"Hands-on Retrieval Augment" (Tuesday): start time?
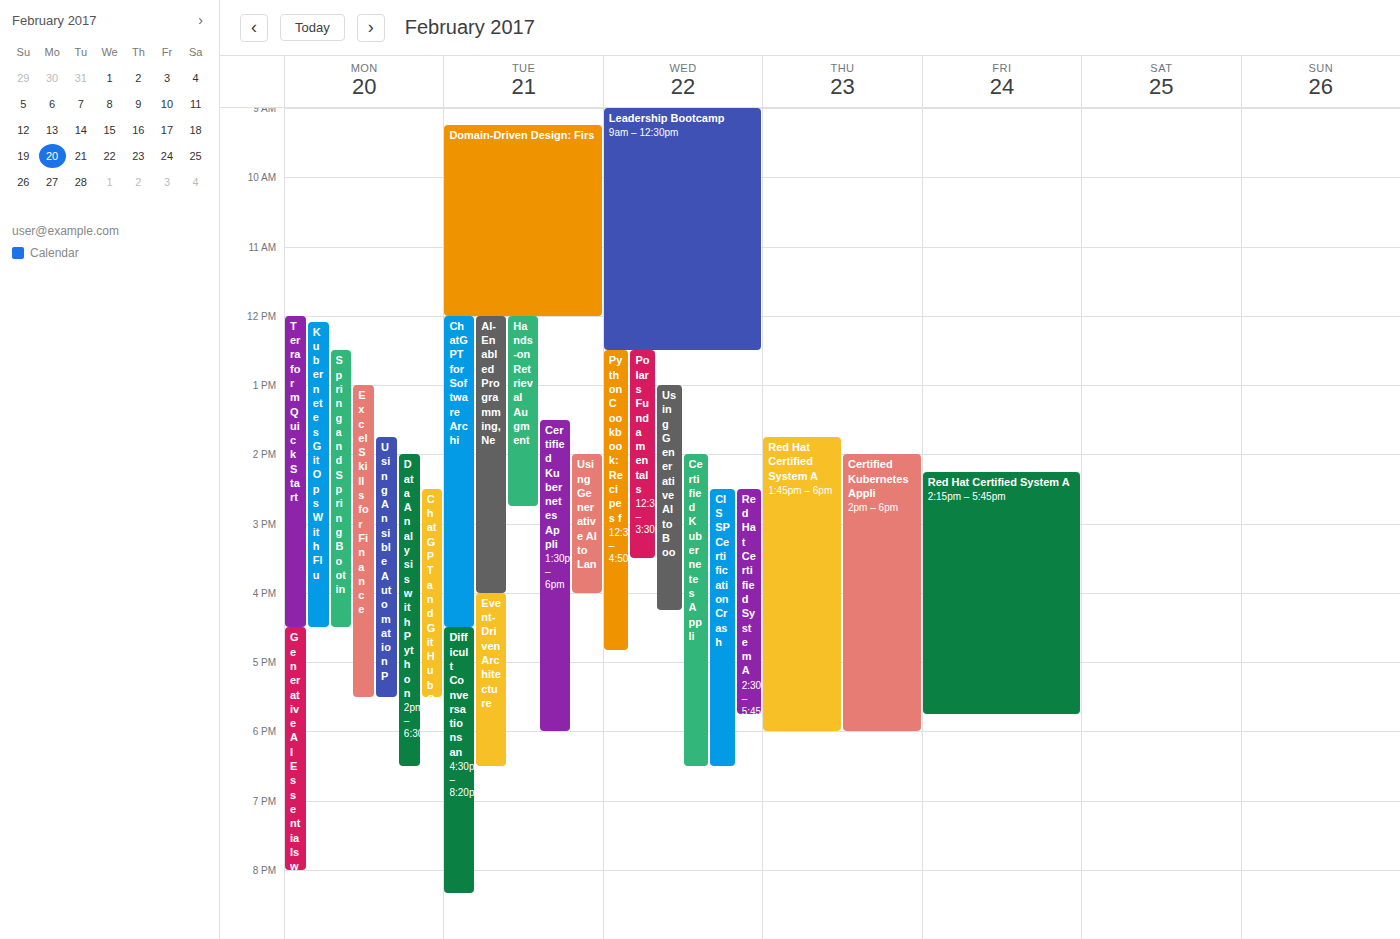
12:00 PM